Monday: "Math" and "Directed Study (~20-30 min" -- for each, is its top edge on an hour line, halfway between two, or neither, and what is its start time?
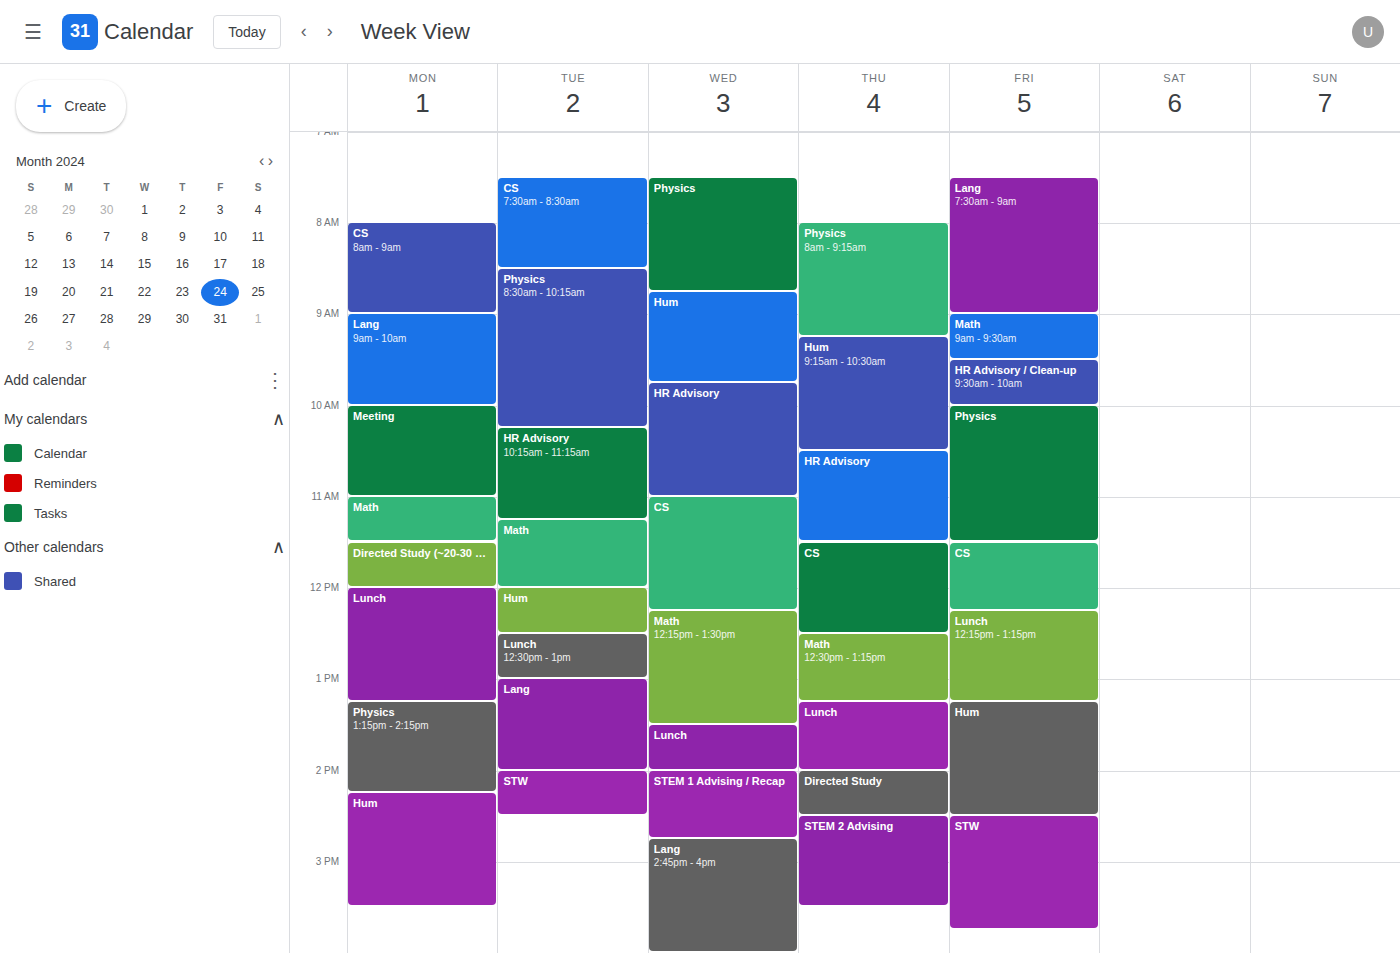
"Math": 11:00 AM, exactly on the 11 AM line. "Directed Study (~20-30 min": 11:30 AM, halfway between the 11 AM and 12 PM lines.